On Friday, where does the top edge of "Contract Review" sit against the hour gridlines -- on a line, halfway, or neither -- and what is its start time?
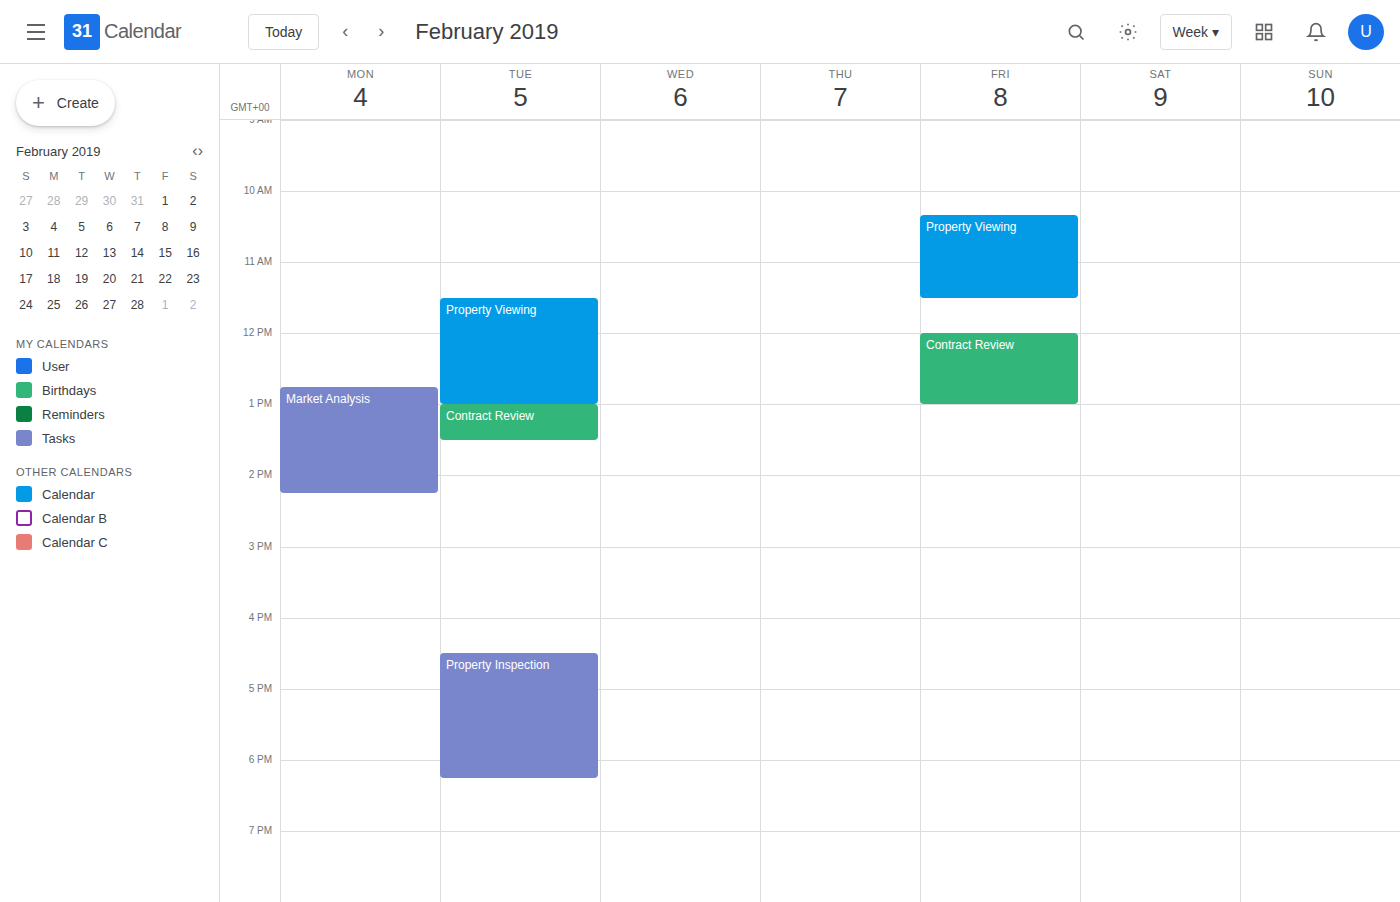
12:00 PM -- exactly on the 12 PM line.